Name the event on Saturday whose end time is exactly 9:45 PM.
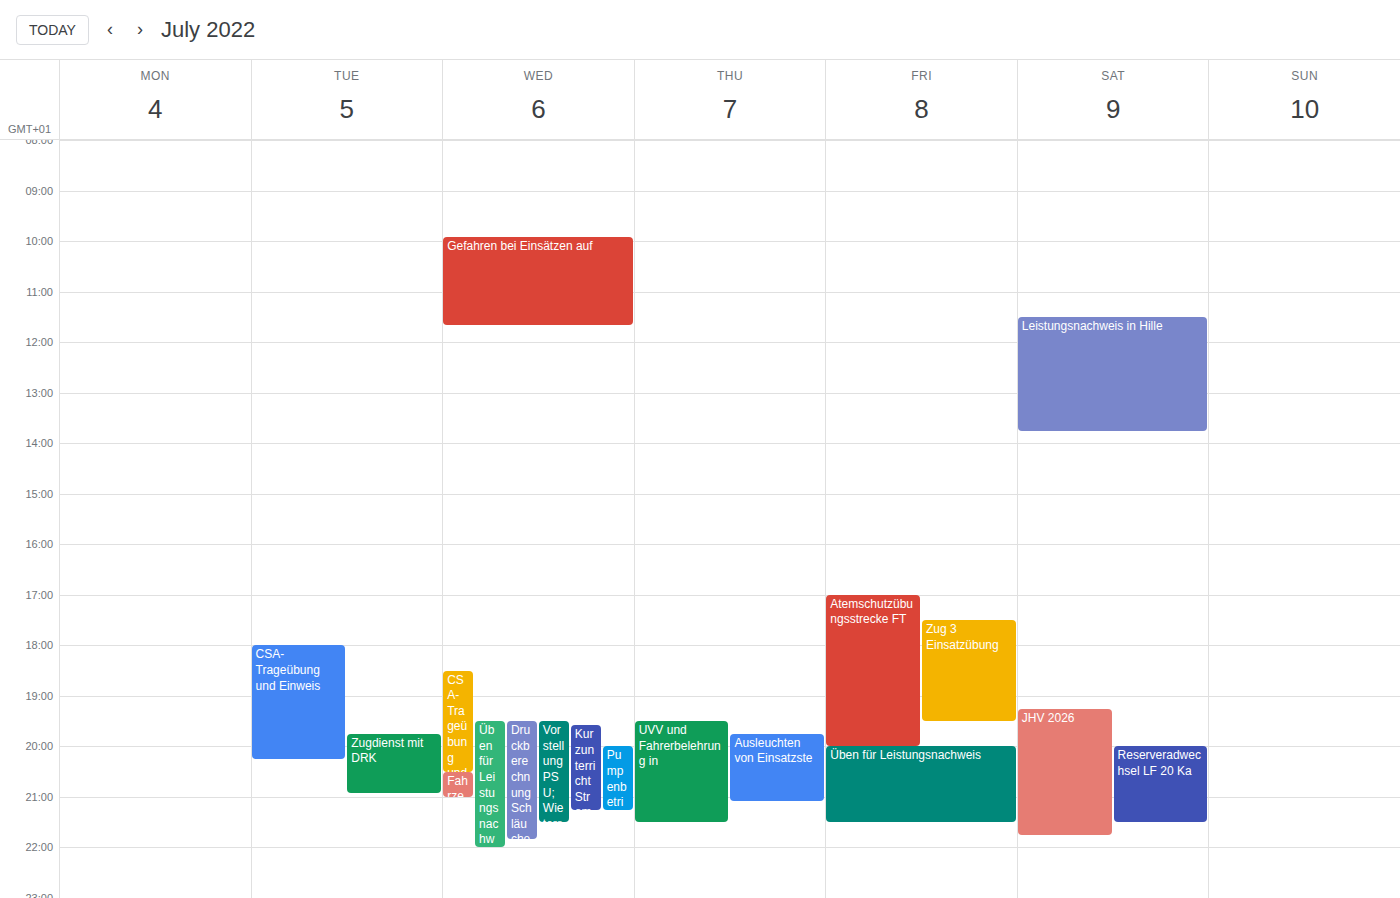
"JHV 2026"